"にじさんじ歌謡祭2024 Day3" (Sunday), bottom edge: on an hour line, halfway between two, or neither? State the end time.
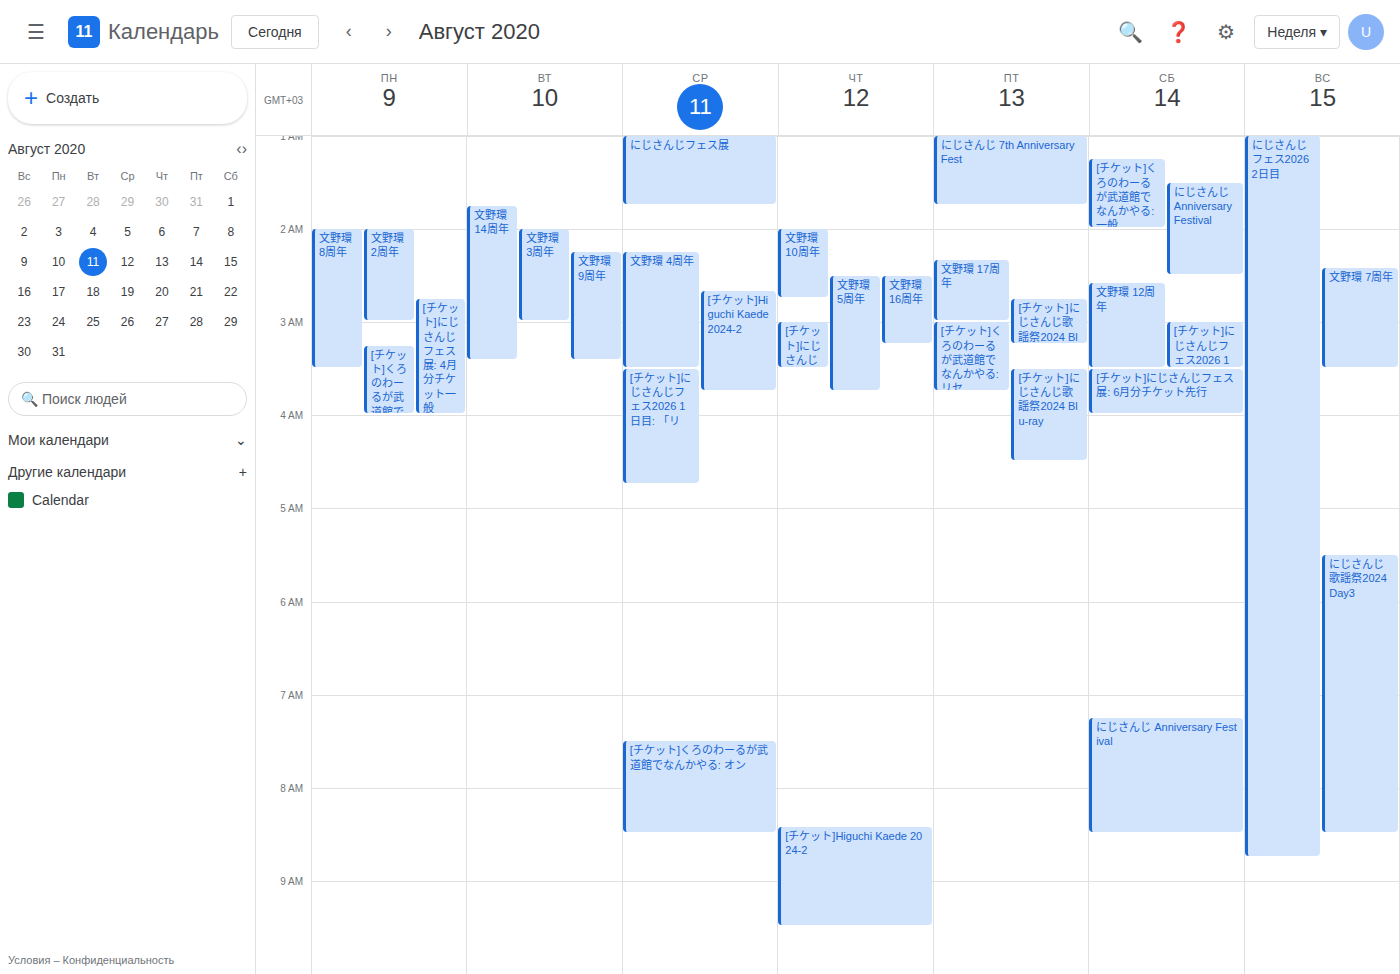
08:30 -- halfway between the 08:00 and 09:00 lines.